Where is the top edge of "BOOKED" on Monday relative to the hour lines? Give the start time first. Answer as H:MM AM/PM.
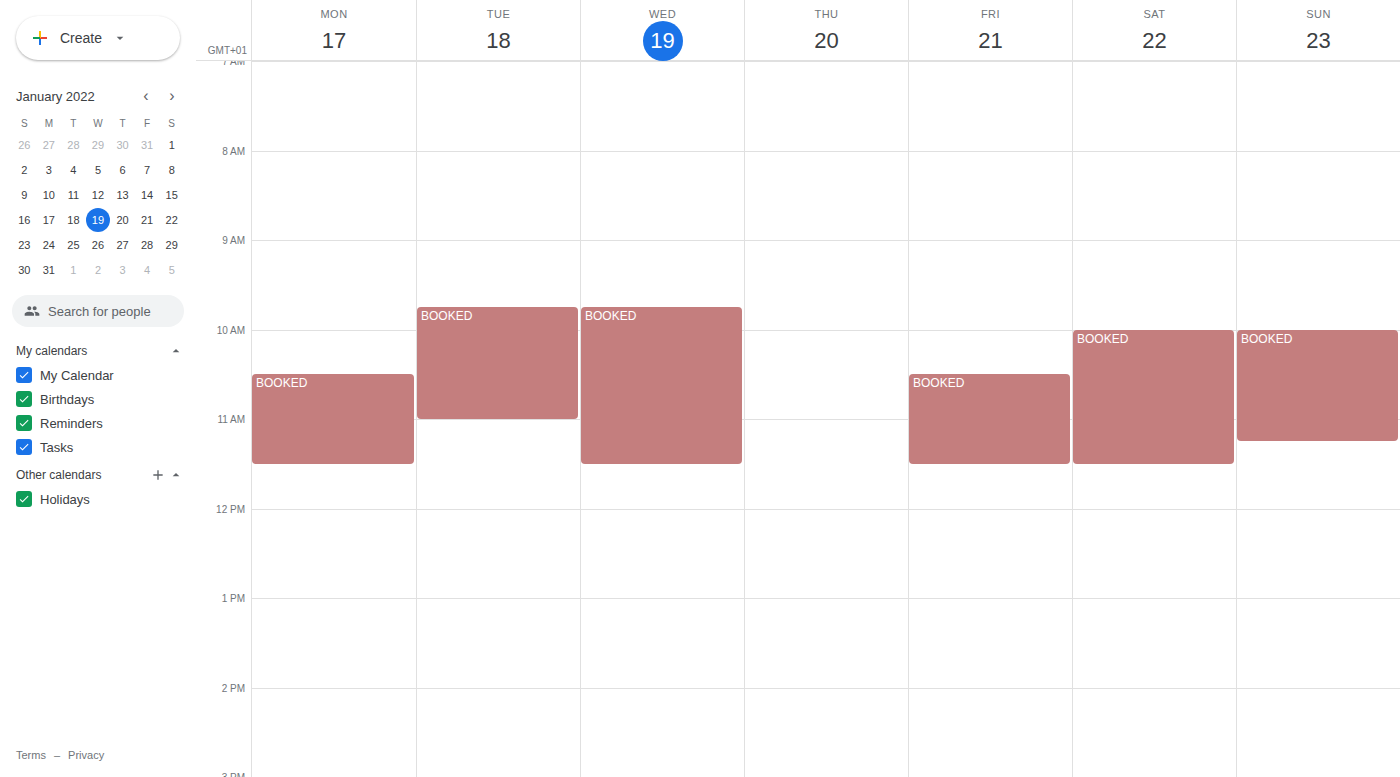
10:30 AM -- halfway between the 10 AM and 11 AM lines.